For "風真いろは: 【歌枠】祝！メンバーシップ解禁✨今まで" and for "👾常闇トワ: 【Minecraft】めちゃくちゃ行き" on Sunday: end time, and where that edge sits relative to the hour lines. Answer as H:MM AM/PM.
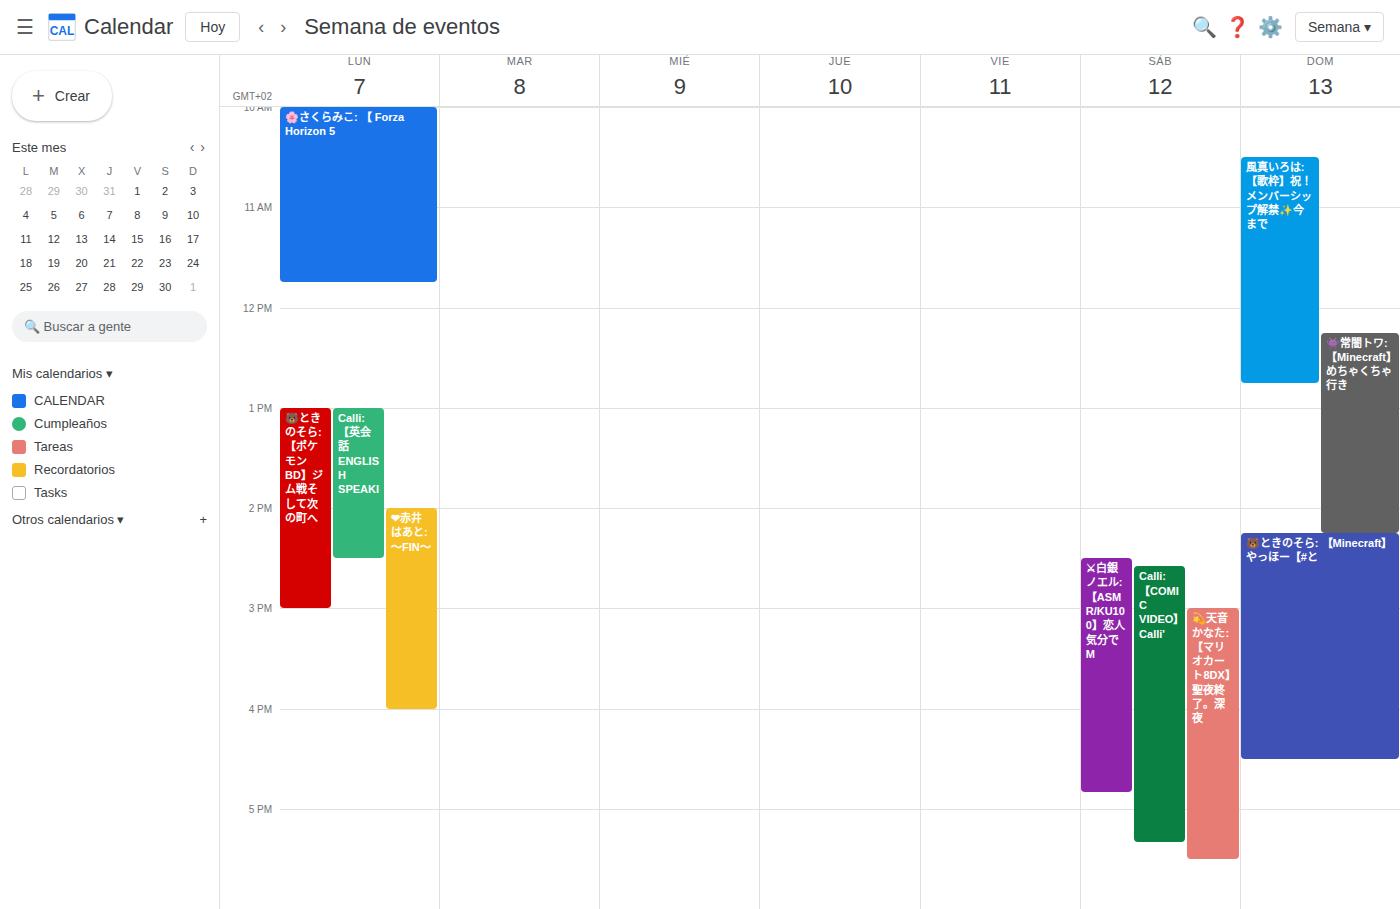
"風真いろは: 【歌枠】祝！メンバーシップ解禁✨今まで": 12:45 PM, neither: three quarters of the way from the 12 PM line to the 1 PM line. "👾常闇トワ: 【Minecraft】めちゃくちゃ行き": 2:15 PM, neither: a quarter of the way from the 2 PM line to the 3 PM line.